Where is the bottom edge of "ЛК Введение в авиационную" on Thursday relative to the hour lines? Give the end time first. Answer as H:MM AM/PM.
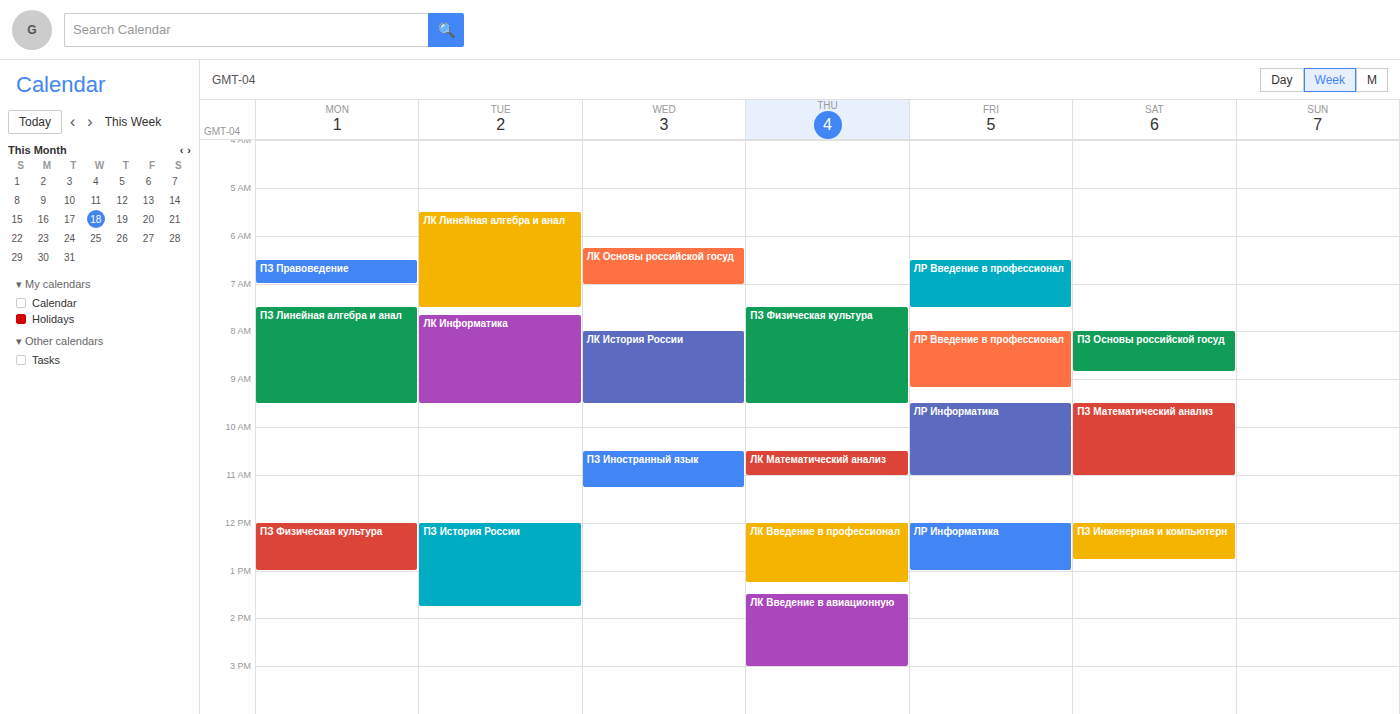
3:00 PM -- exactly on the 3 PM line.